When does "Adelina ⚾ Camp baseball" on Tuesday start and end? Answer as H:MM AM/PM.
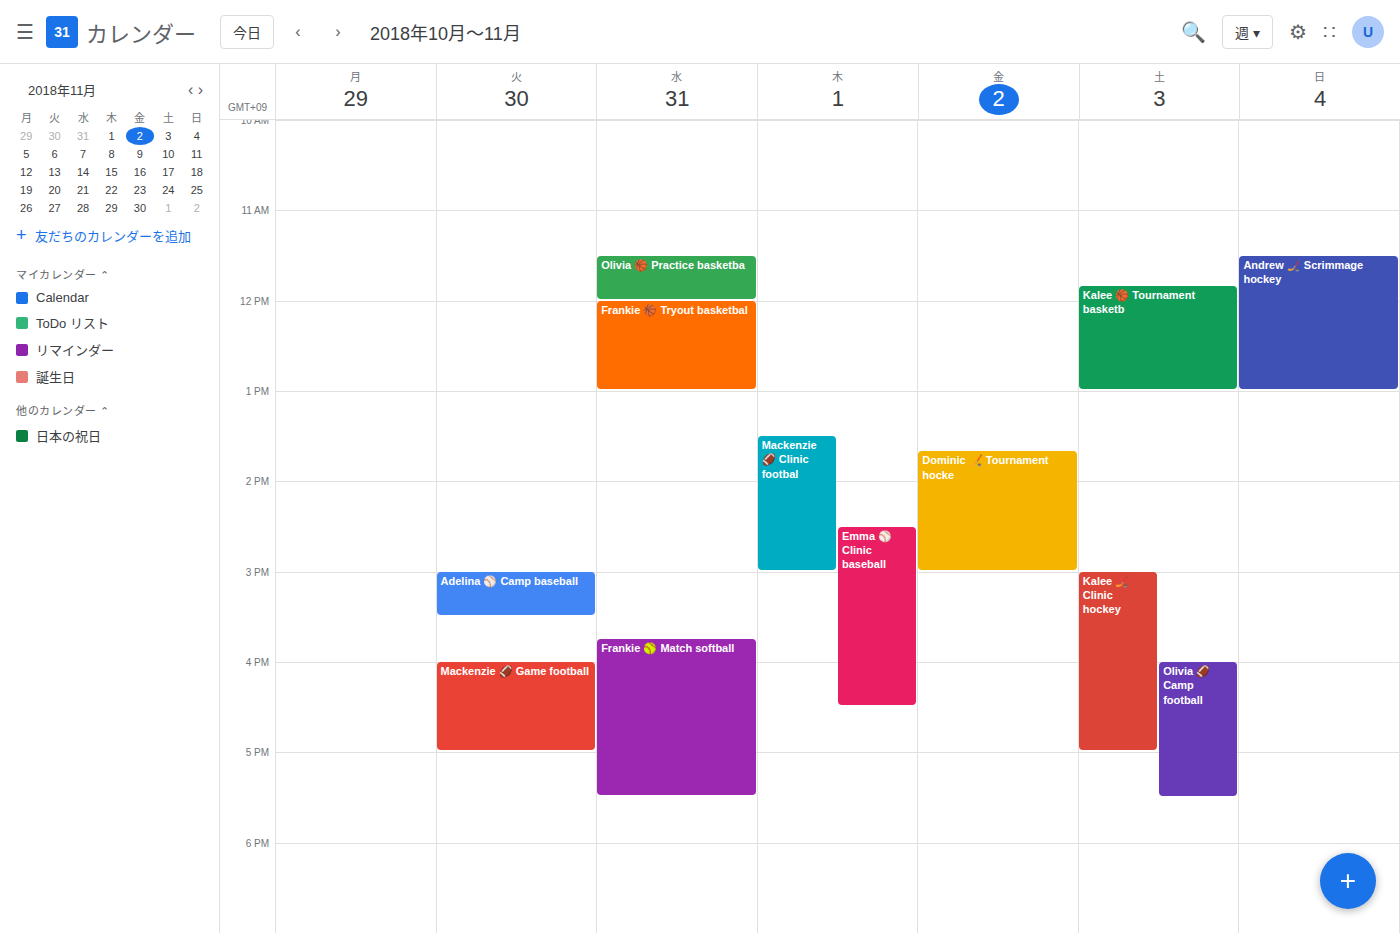
3:00 PM to 3:30 PM